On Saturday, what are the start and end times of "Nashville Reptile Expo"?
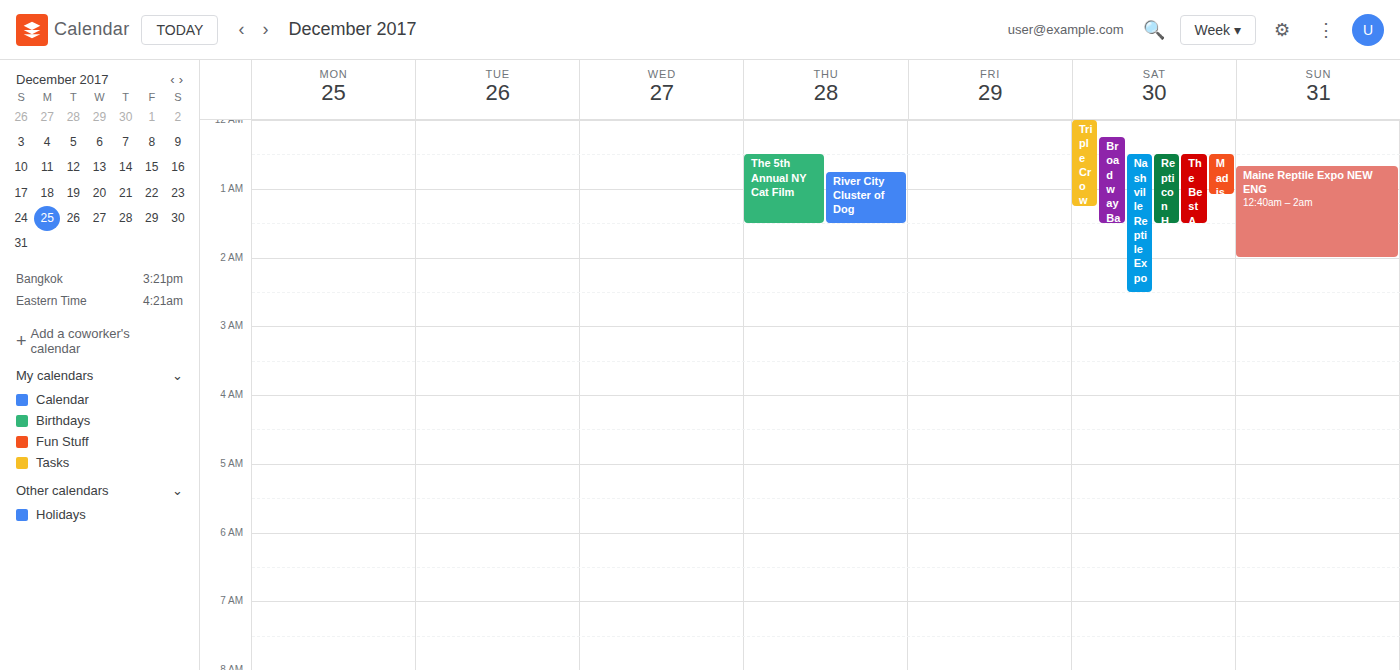
12:30 AM to 2:30 AM